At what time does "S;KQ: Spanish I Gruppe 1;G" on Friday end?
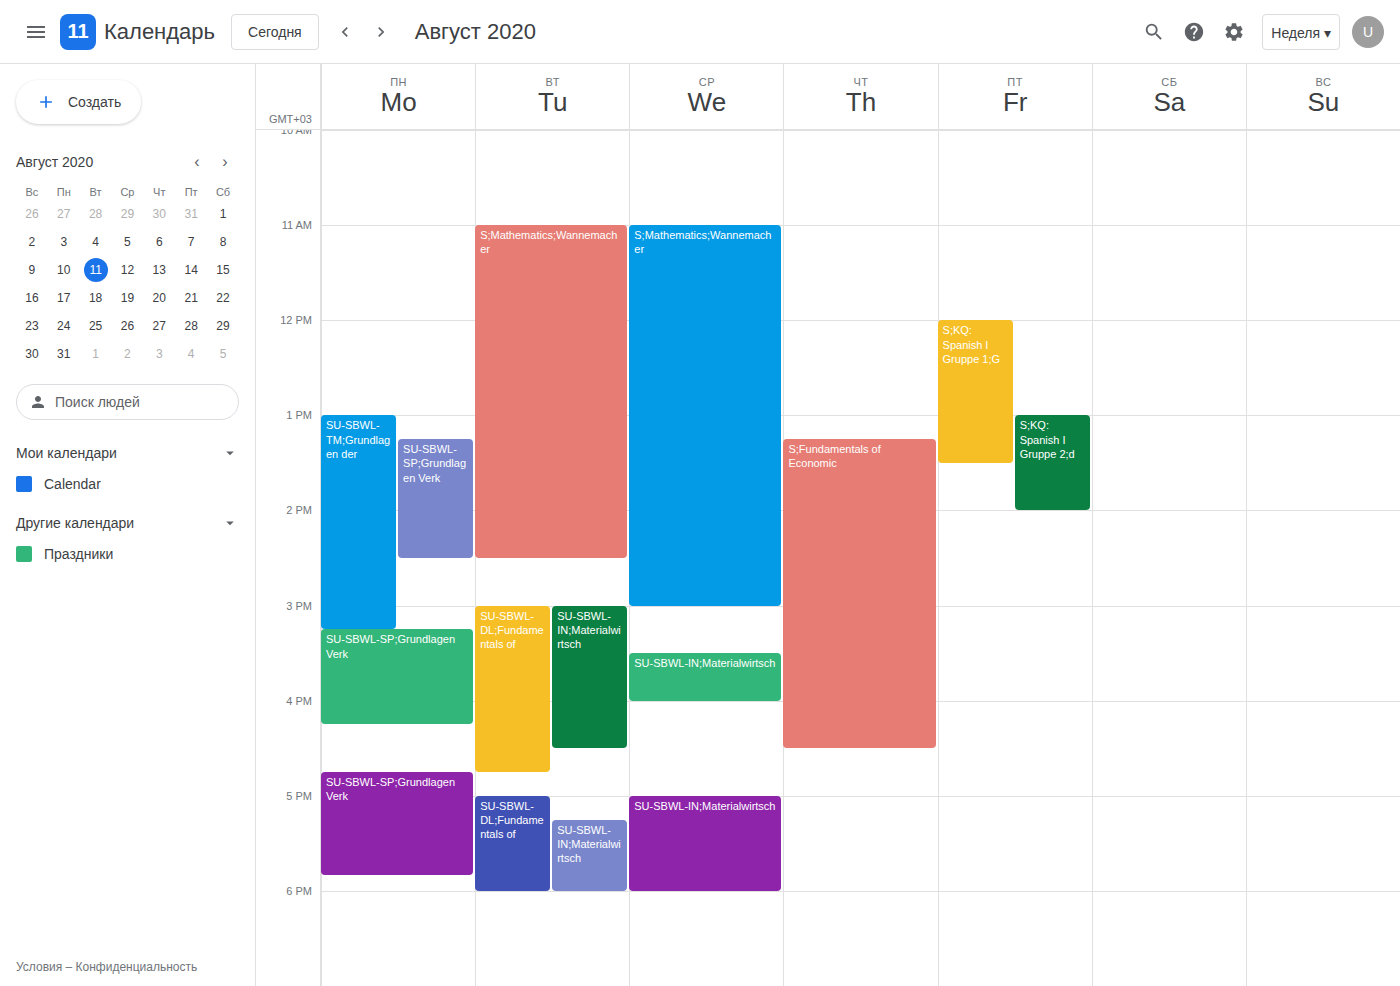
1:30 PM